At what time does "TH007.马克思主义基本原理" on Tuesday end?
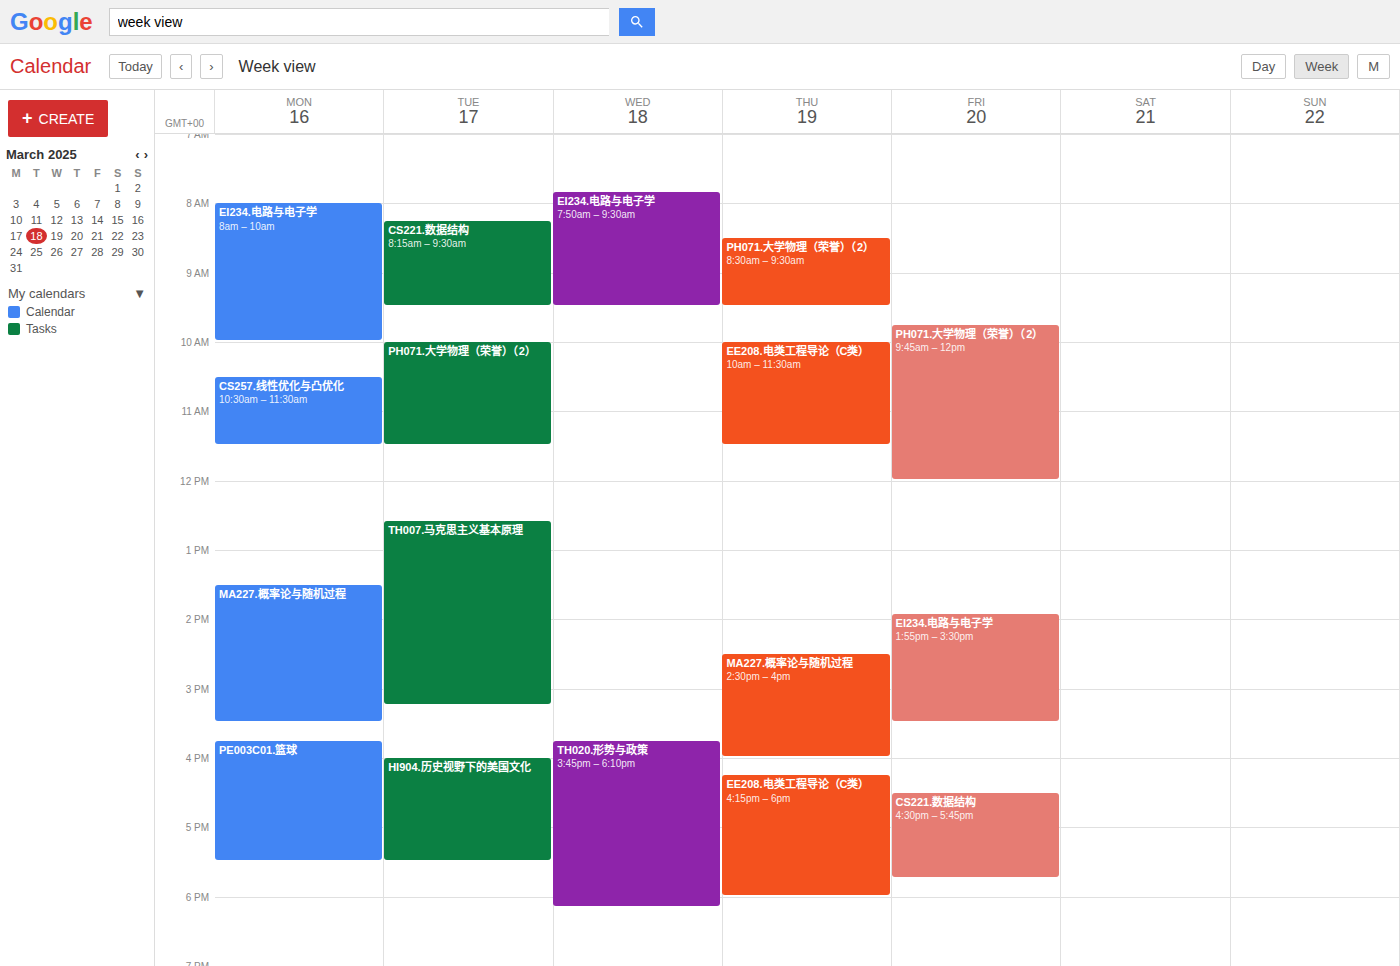
3:15 PM